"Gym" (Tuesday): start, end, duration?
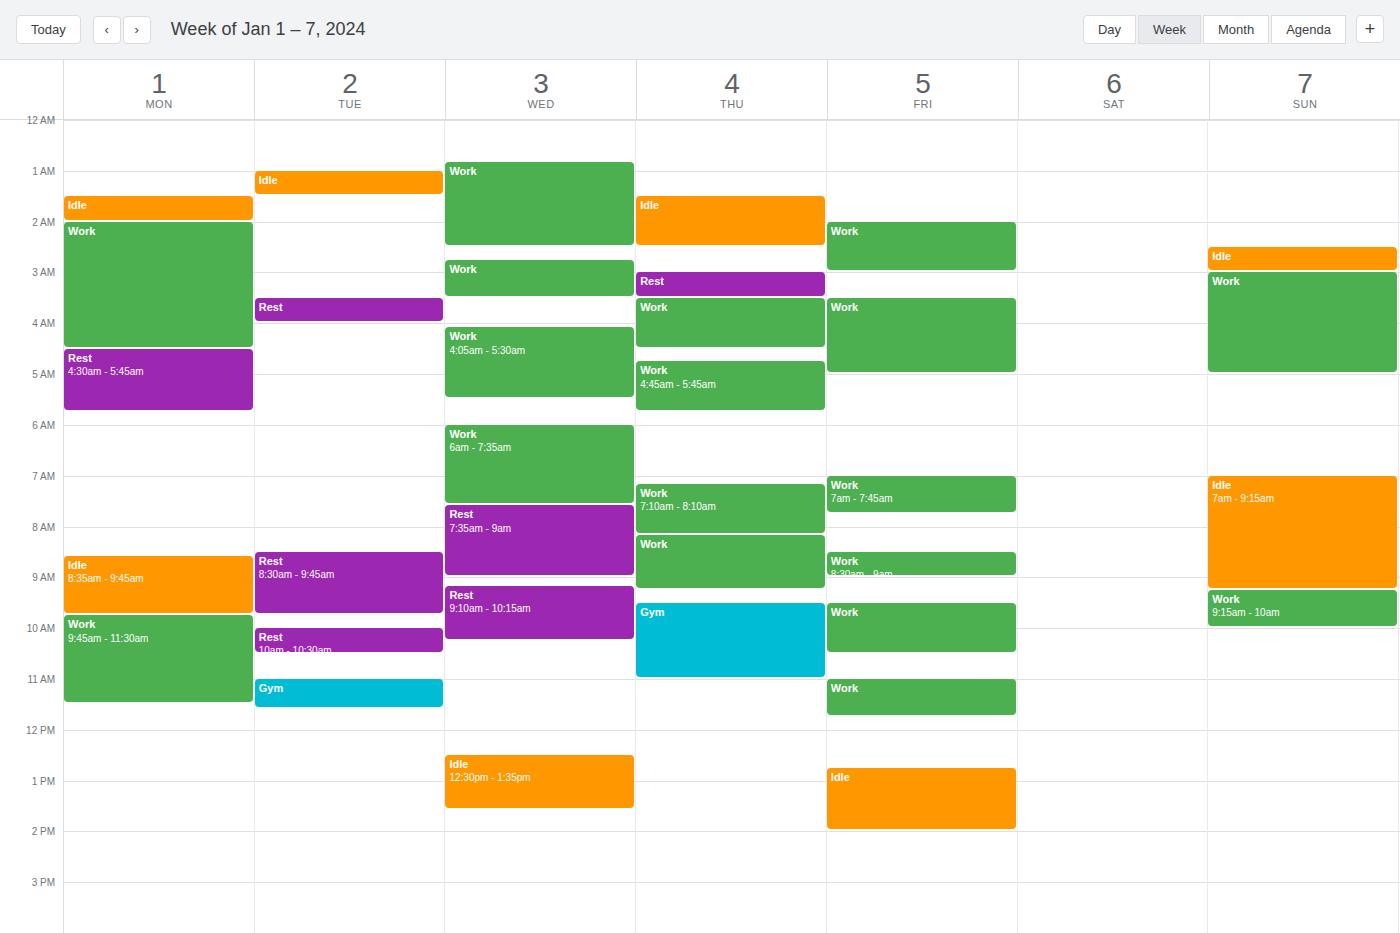
11:00 AM to 11:35 AM, 35 minutes